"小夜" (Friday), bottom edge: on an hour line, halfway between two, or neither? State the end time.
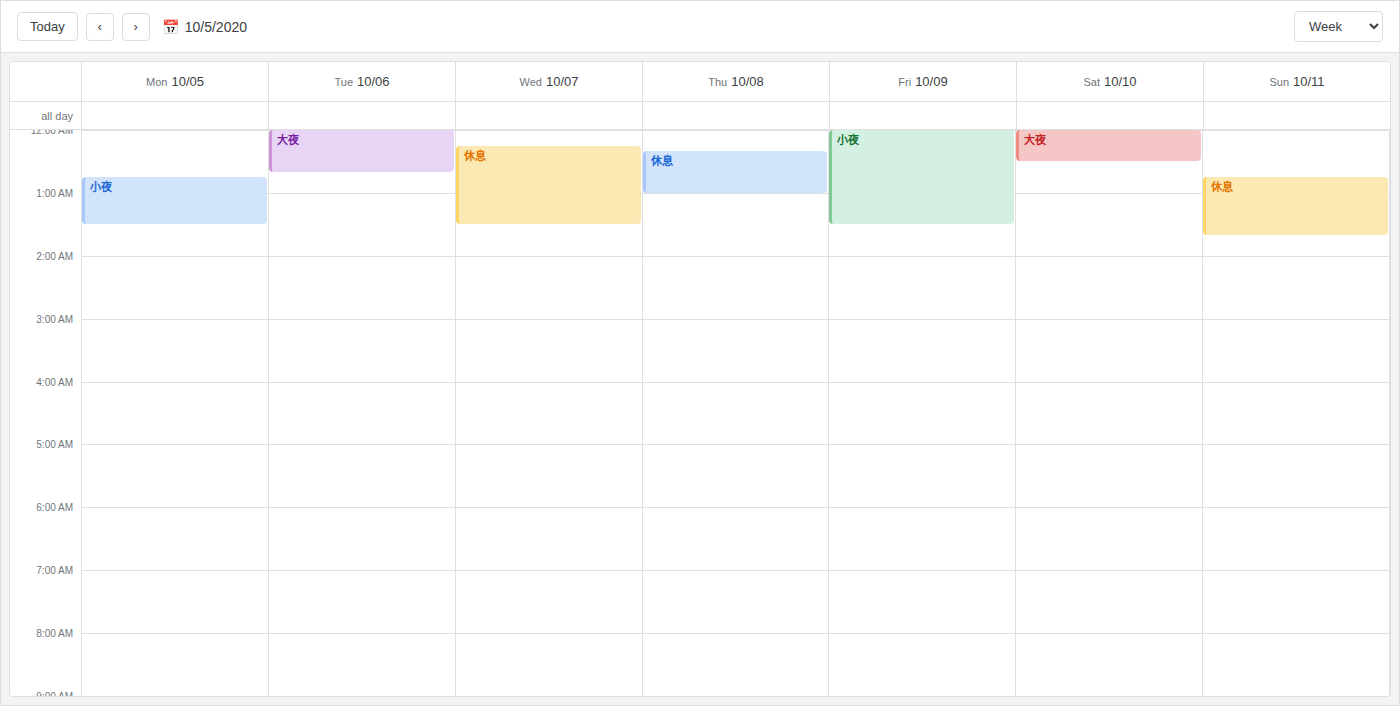
01:30 -- halfway between the 01:00 and 02:00 lines.